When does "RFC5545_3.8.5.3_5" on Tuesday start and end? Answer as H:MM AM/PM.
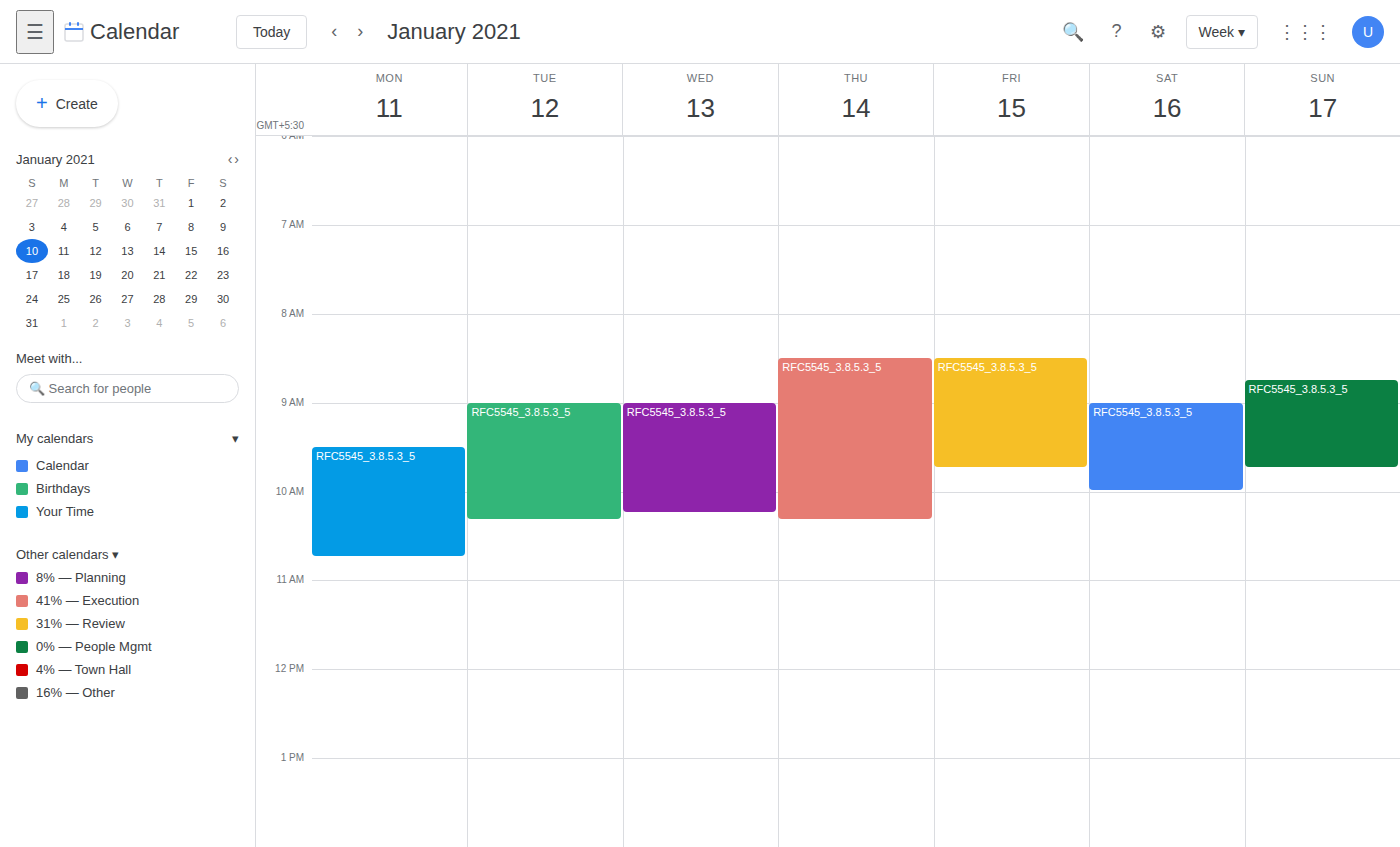
9:00 AM to 10:20 AM